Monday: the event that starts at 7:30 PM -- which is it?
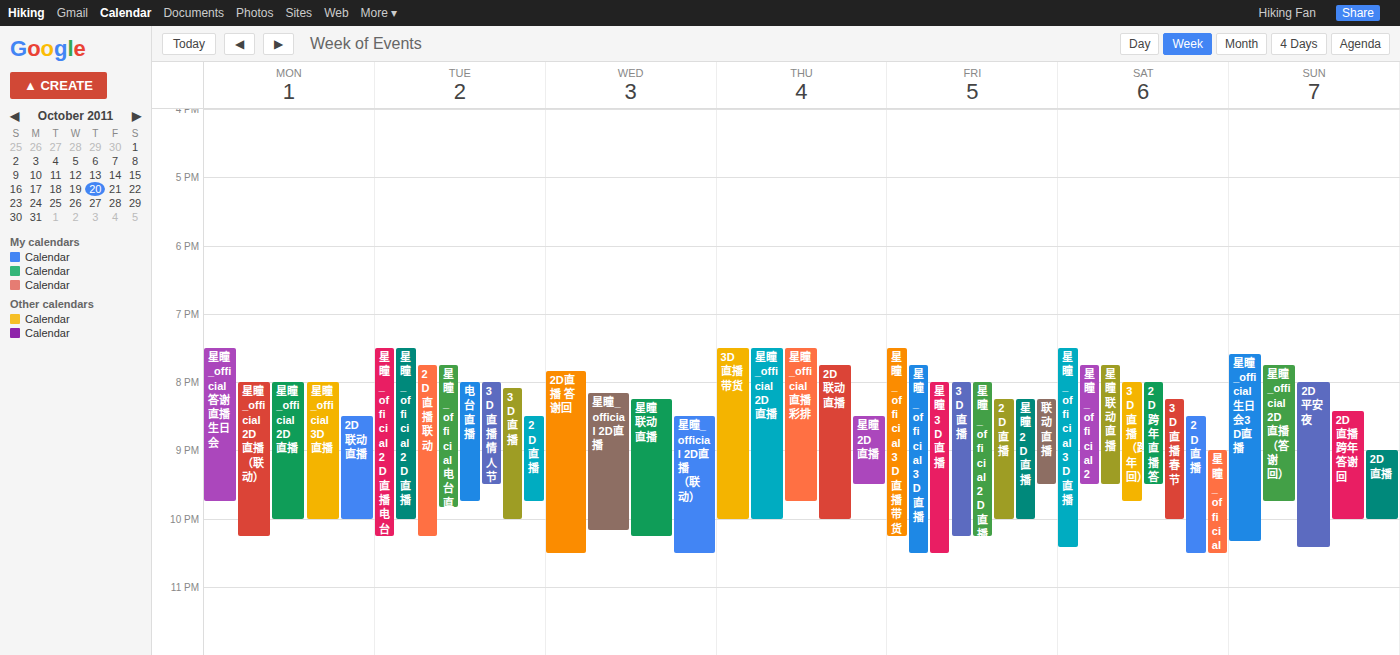
"星瞳_official 答谢直播生日会"